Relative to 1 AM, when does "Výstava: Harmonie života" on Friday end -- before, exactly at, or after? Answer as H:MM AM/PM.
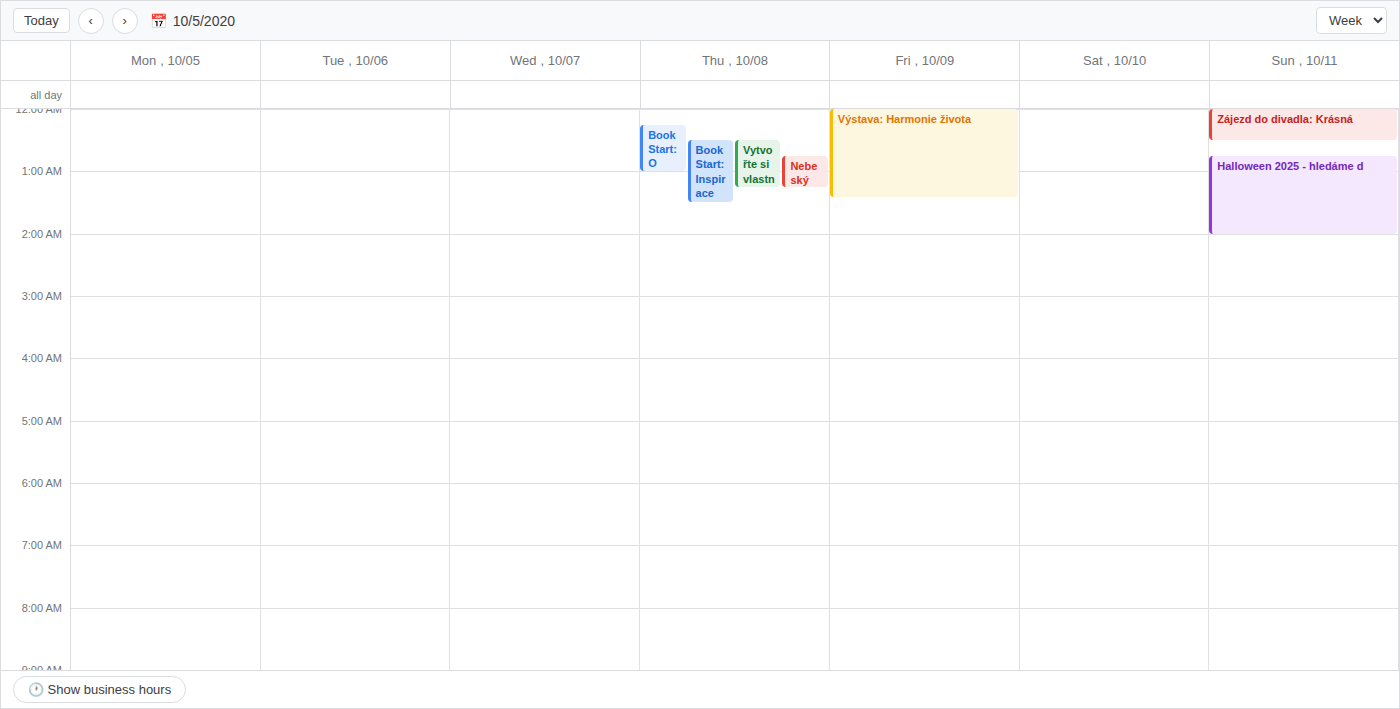
1:25 AM -- after 1 AM, 25 minutes below the 1 AM line.